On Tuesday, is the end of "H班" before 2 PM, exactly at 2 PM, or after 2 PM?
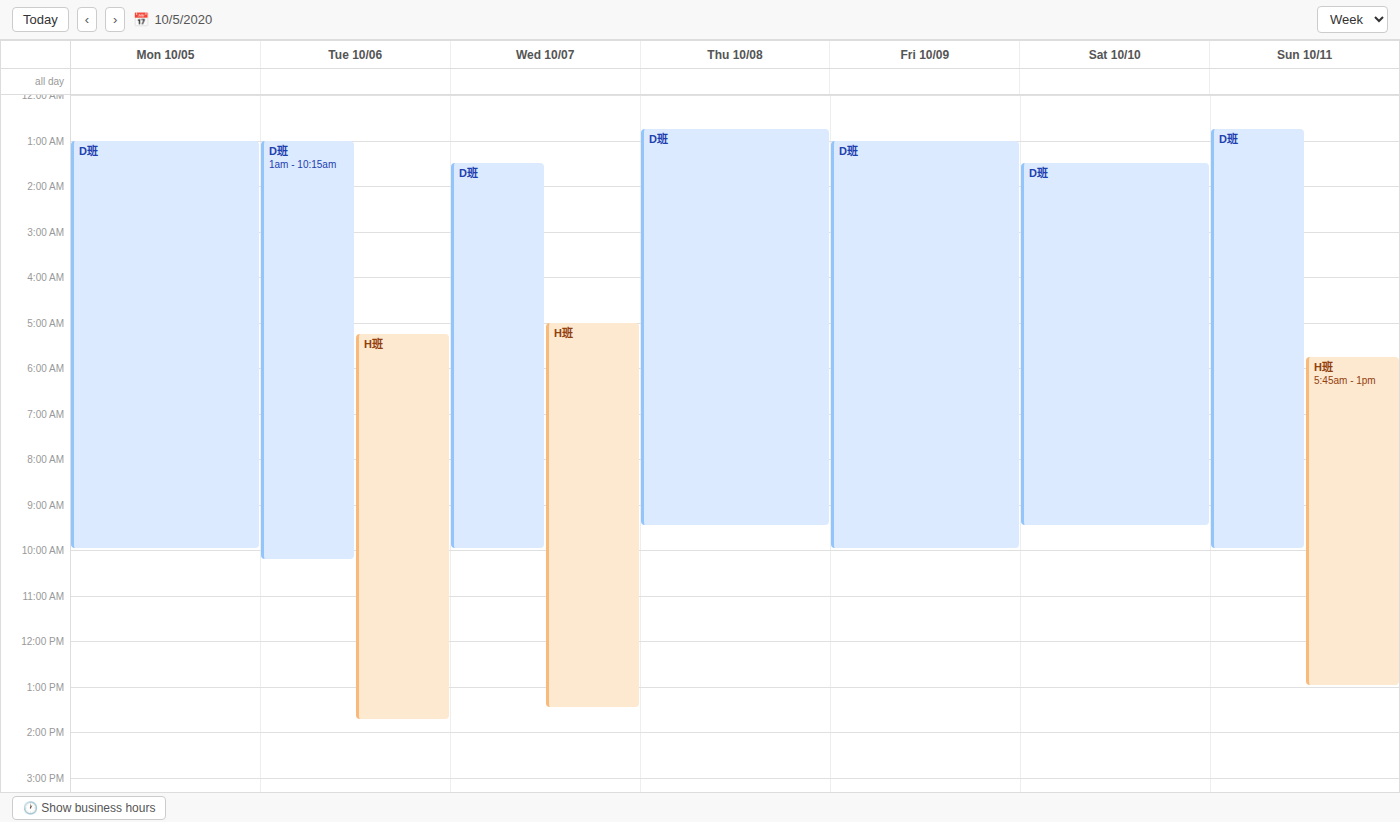
1:45 PM -- before 2 PM, 15 minutes above the 2 PM line.